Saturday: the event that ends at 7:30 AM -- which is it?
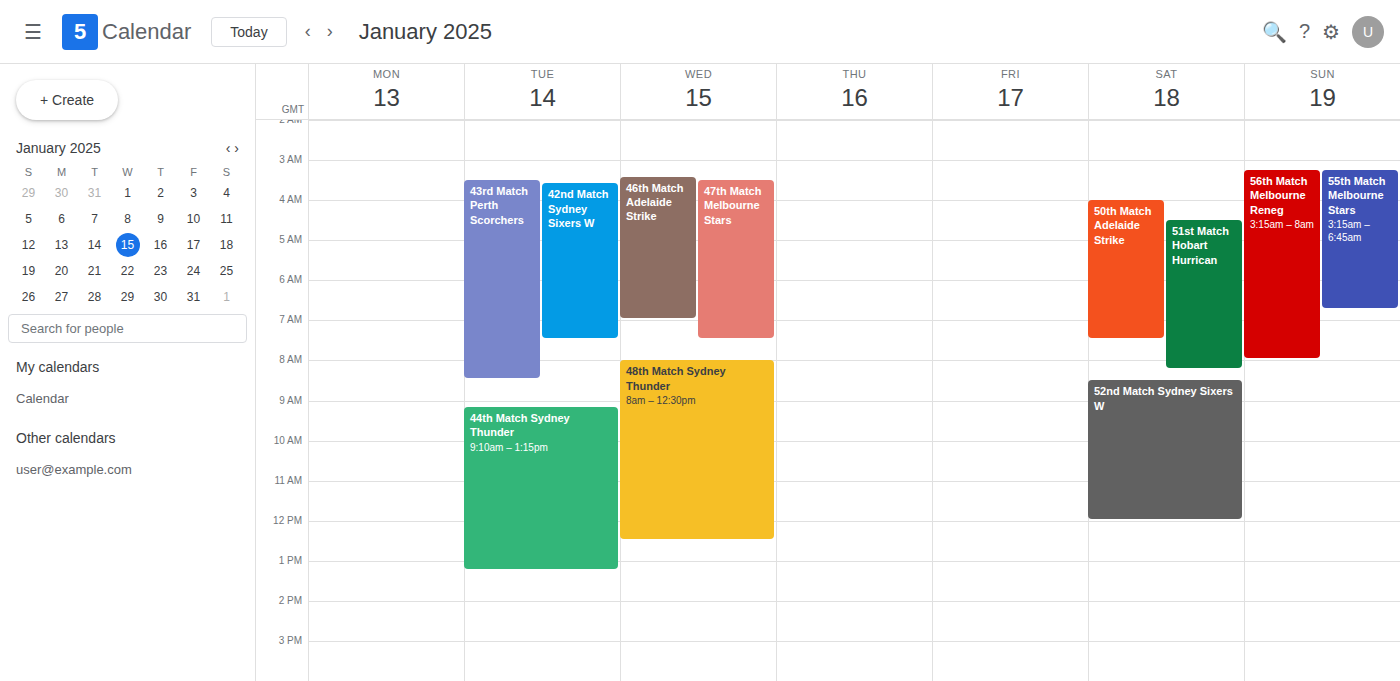
"50th Match Adelaide Strike"